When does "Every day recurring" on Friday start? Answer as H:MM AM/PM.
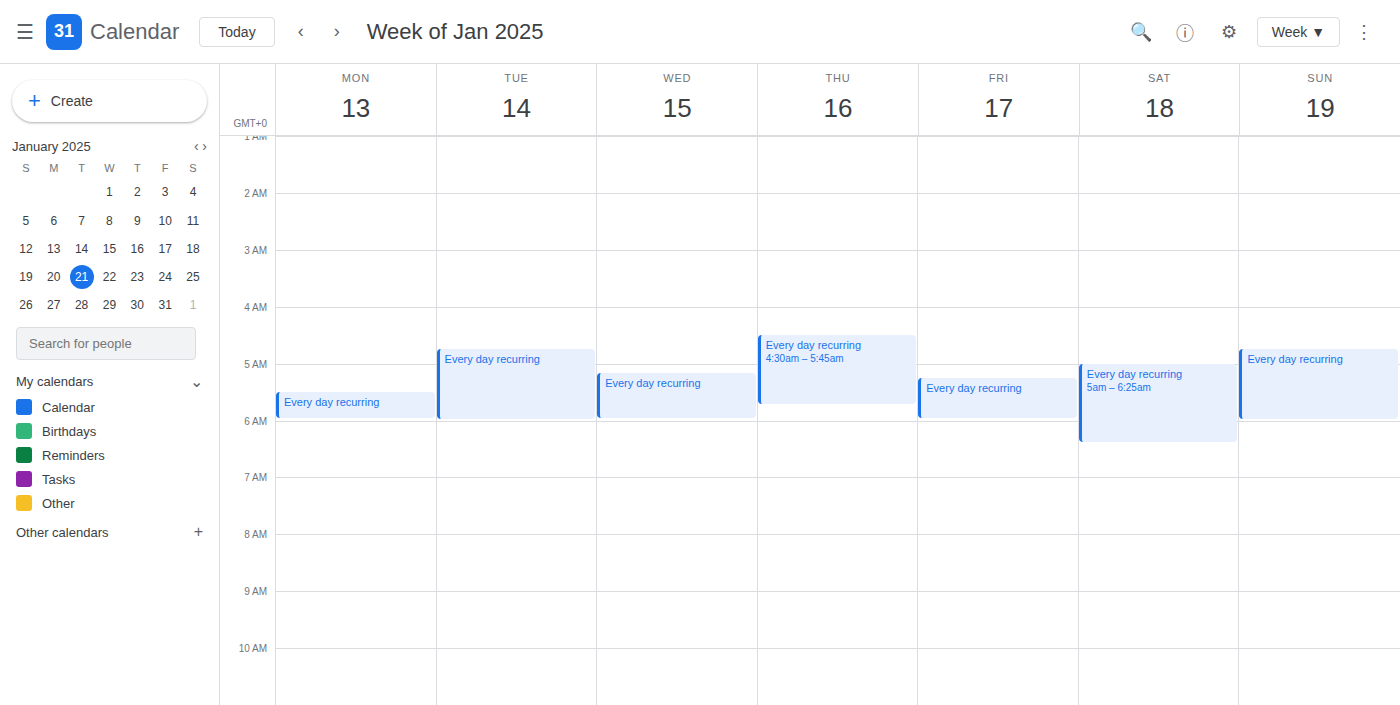
5:15 AM